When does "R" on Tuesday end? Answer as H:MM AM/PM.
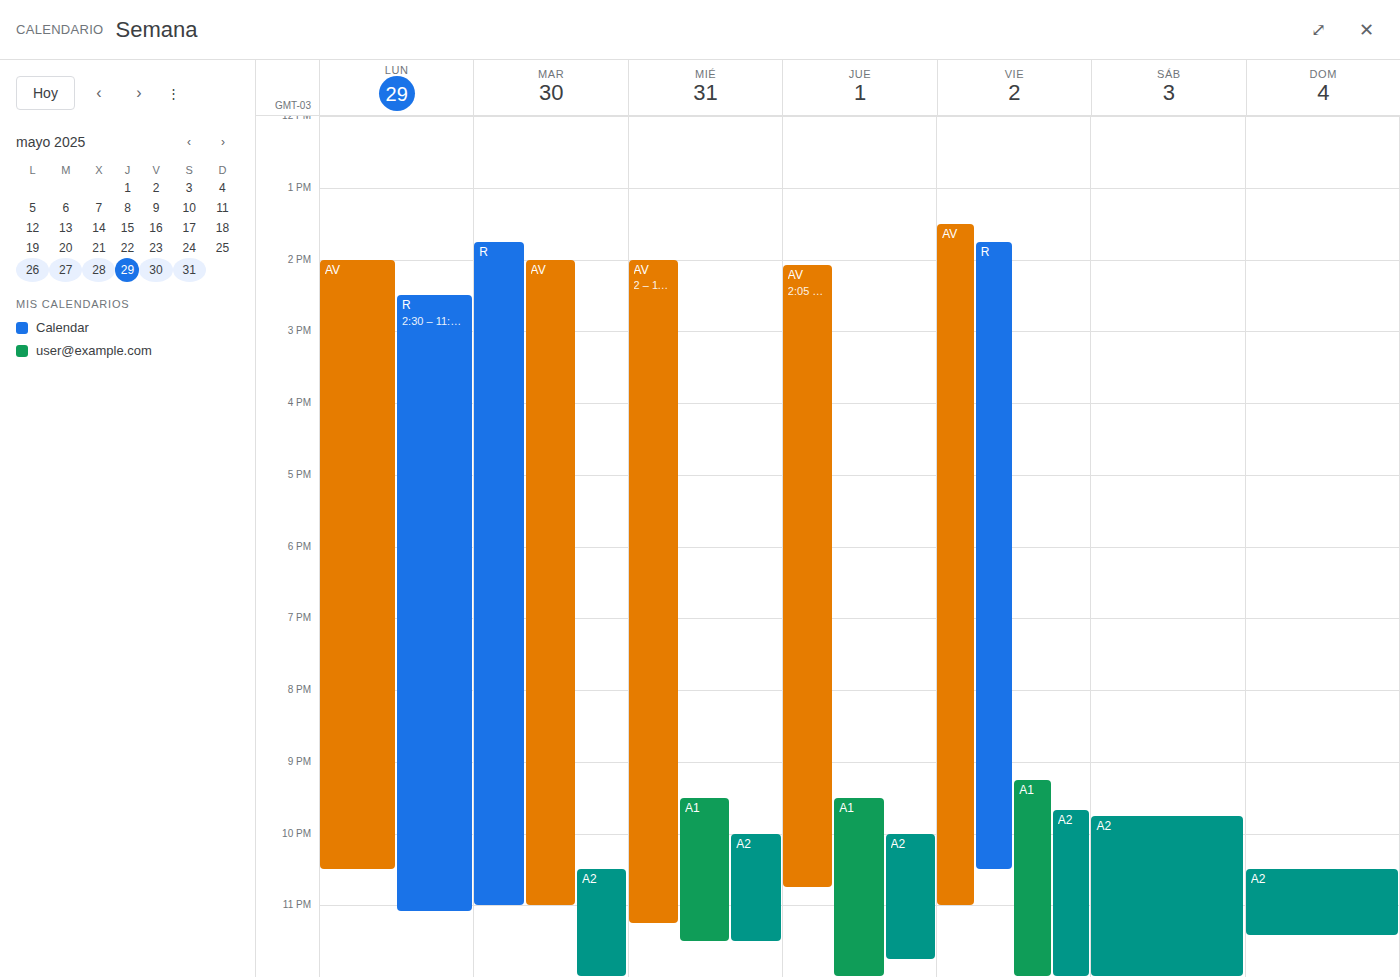
11:00 PM